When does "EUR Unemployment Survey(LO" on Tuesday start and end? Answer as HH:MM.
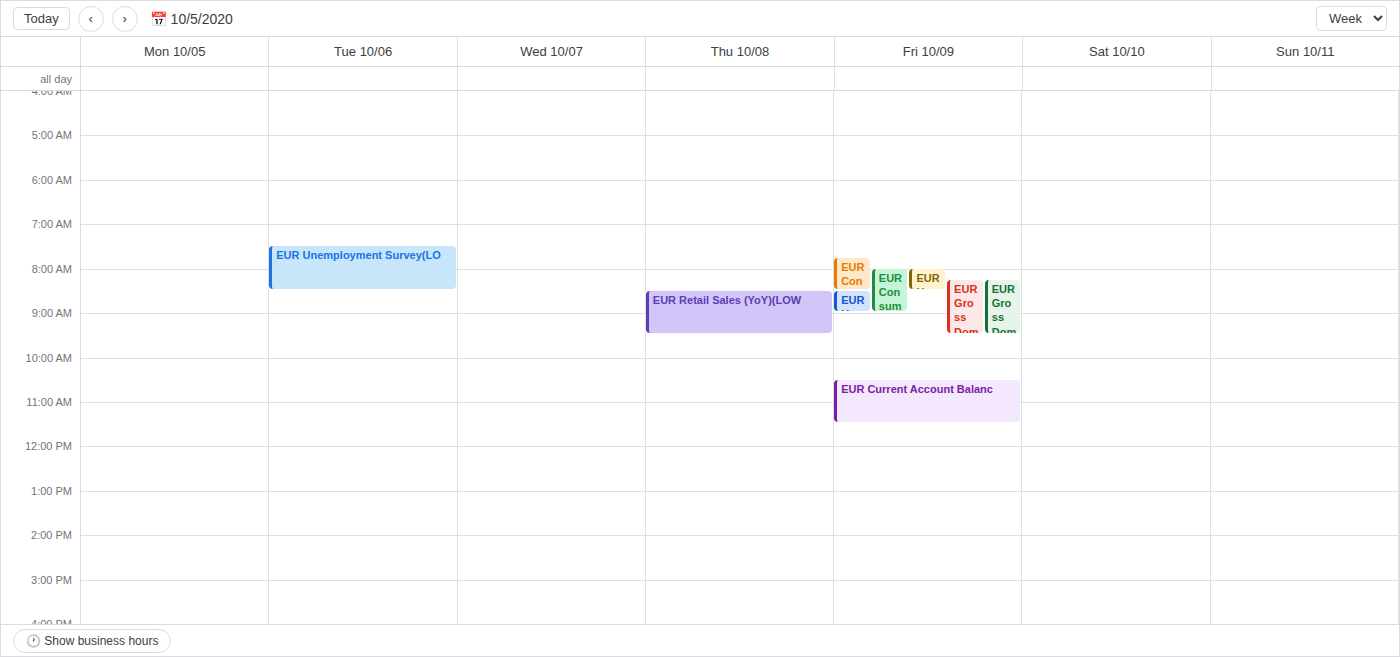
07:30 to 08:30